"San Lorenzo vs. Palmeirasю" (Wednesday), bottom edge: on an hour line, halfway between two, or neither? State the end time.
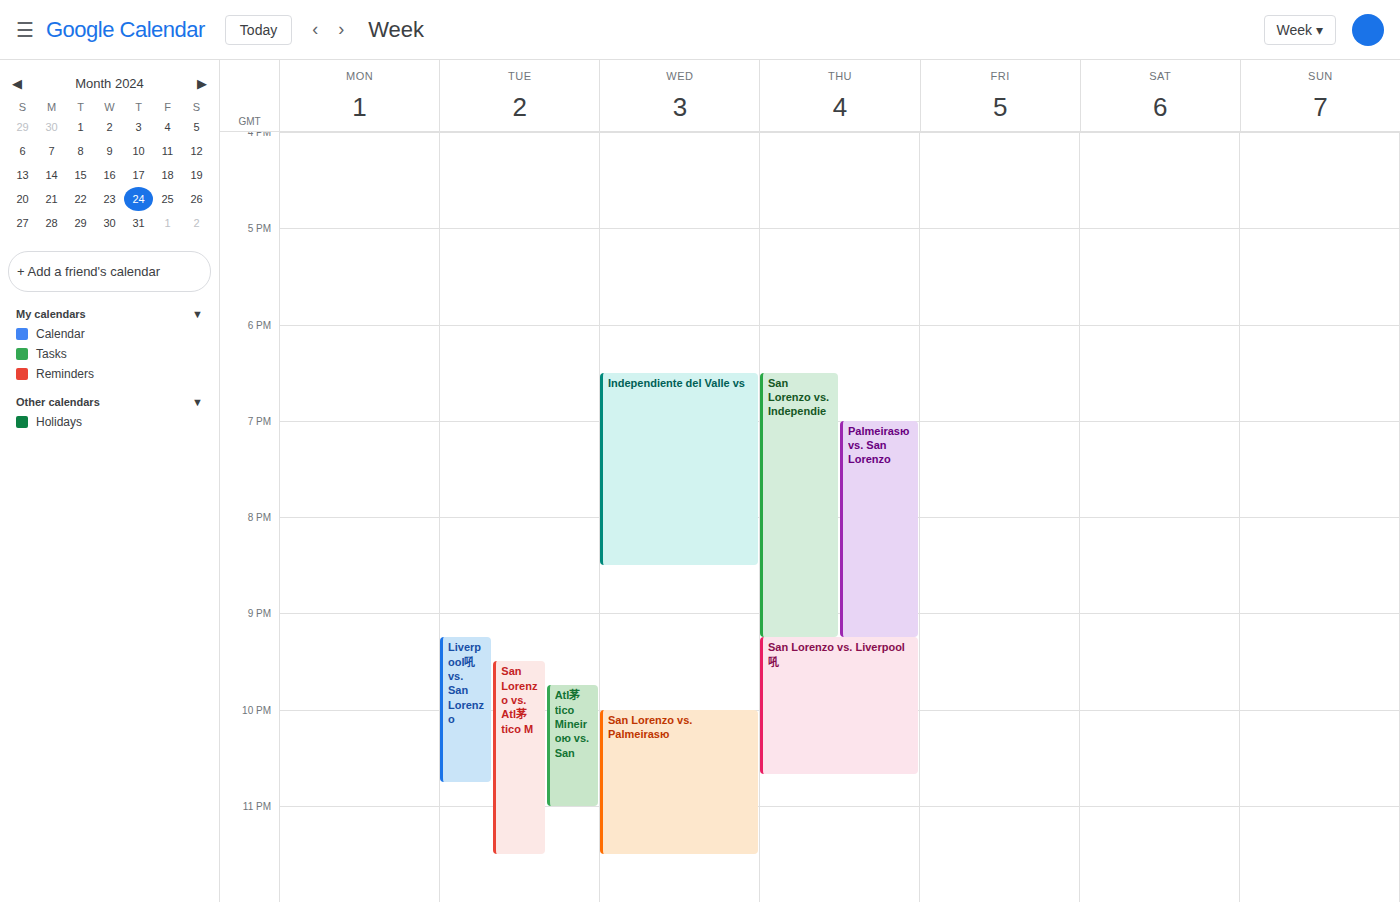
11:30 PM -- halfway between the 11 PM and 12 AM lines.